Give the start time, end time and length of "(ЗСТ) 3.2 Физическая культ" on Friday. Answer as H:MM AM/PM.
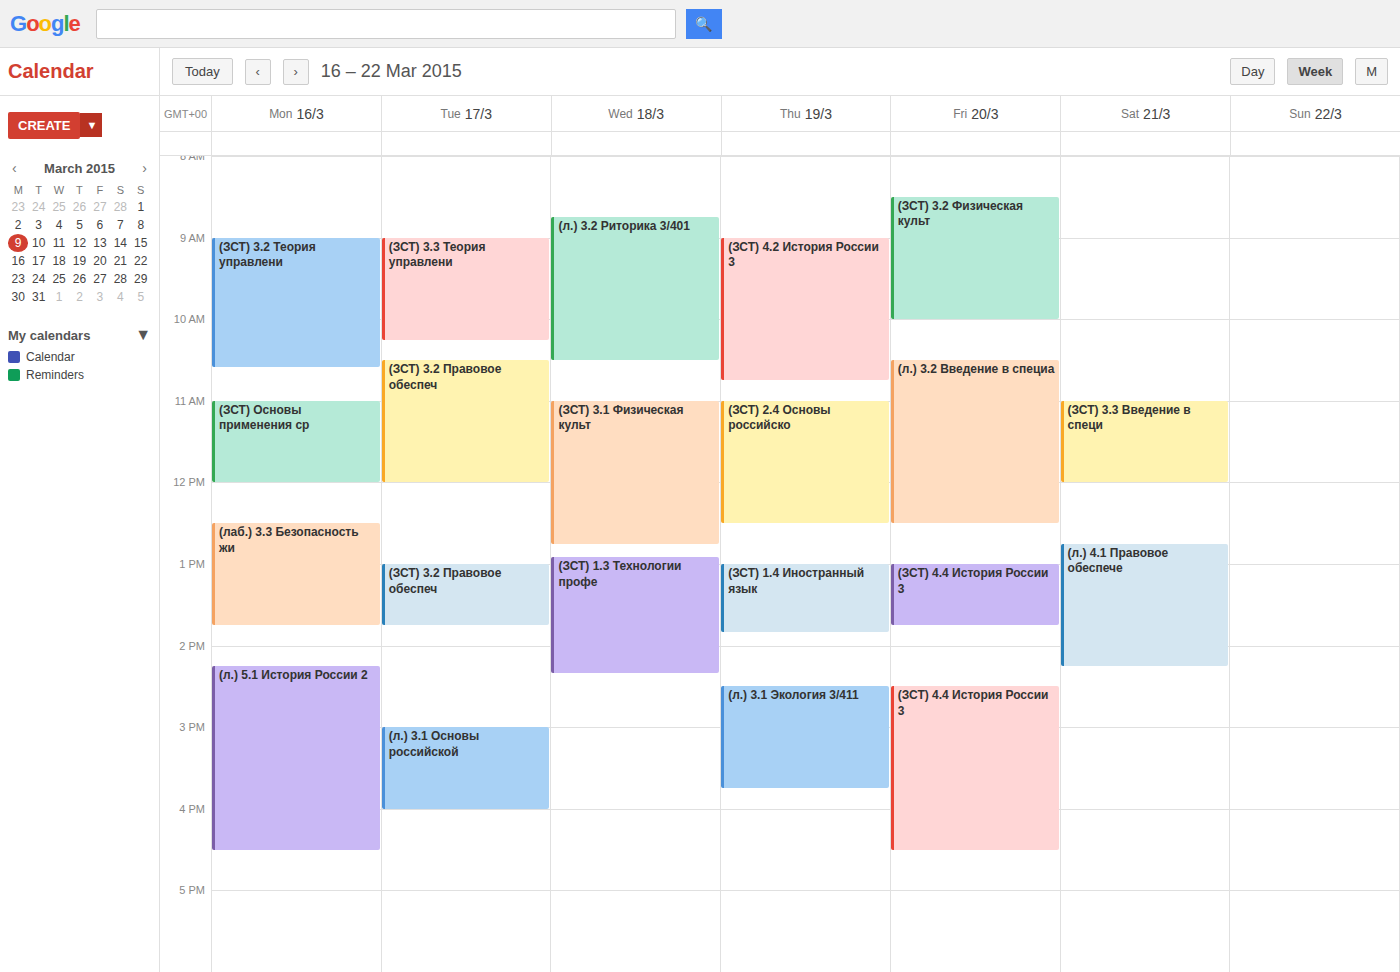
8:30 AM to 10:00 AM, 1 hour 30 minutes